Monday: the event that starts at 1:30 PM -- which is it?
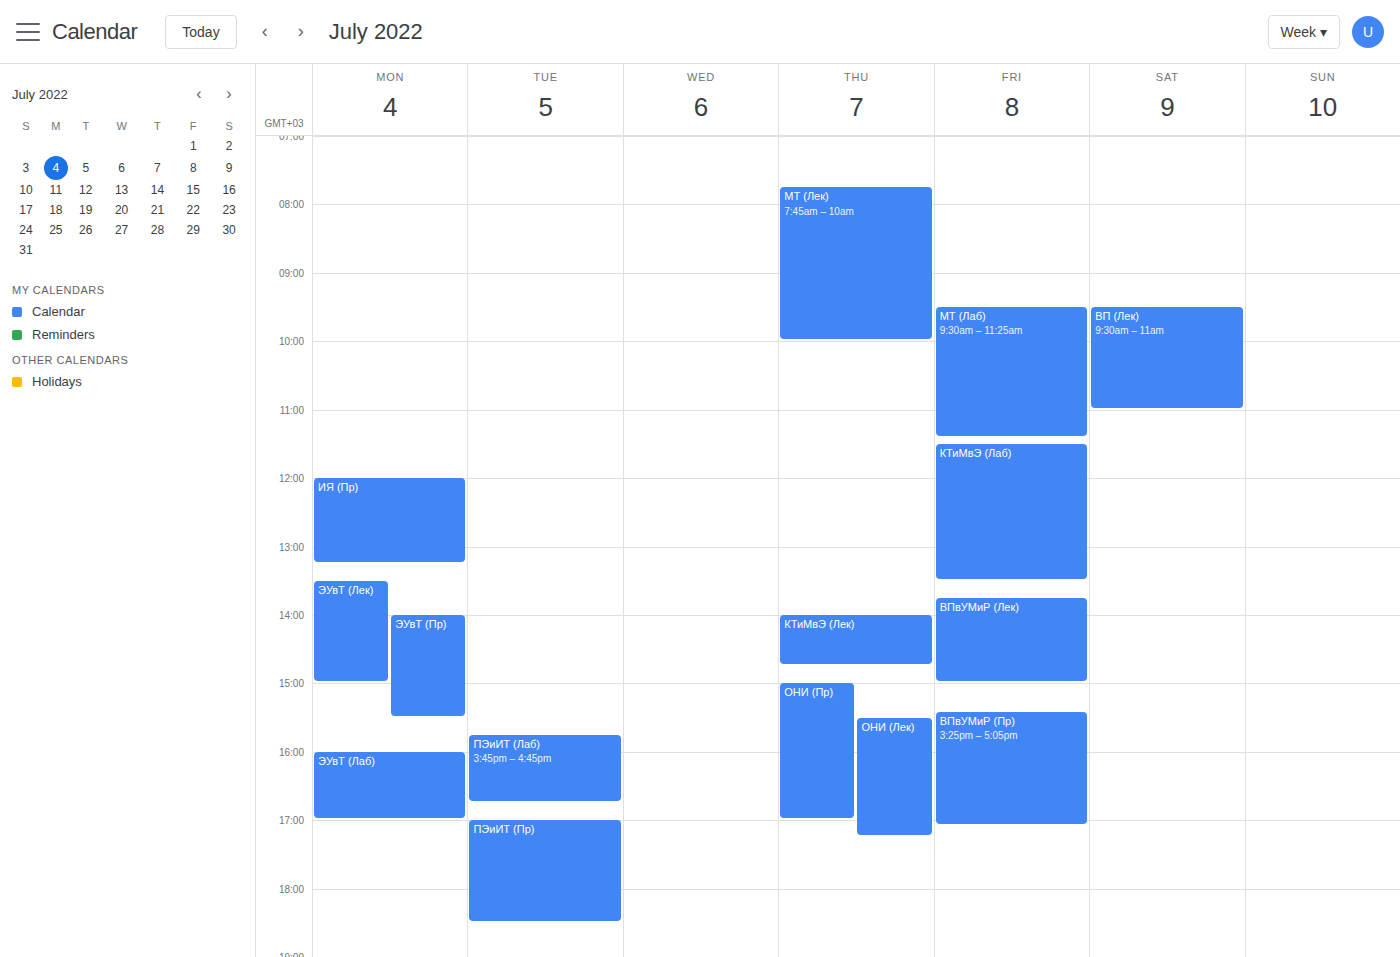
"ЭУвТ (Лек)"